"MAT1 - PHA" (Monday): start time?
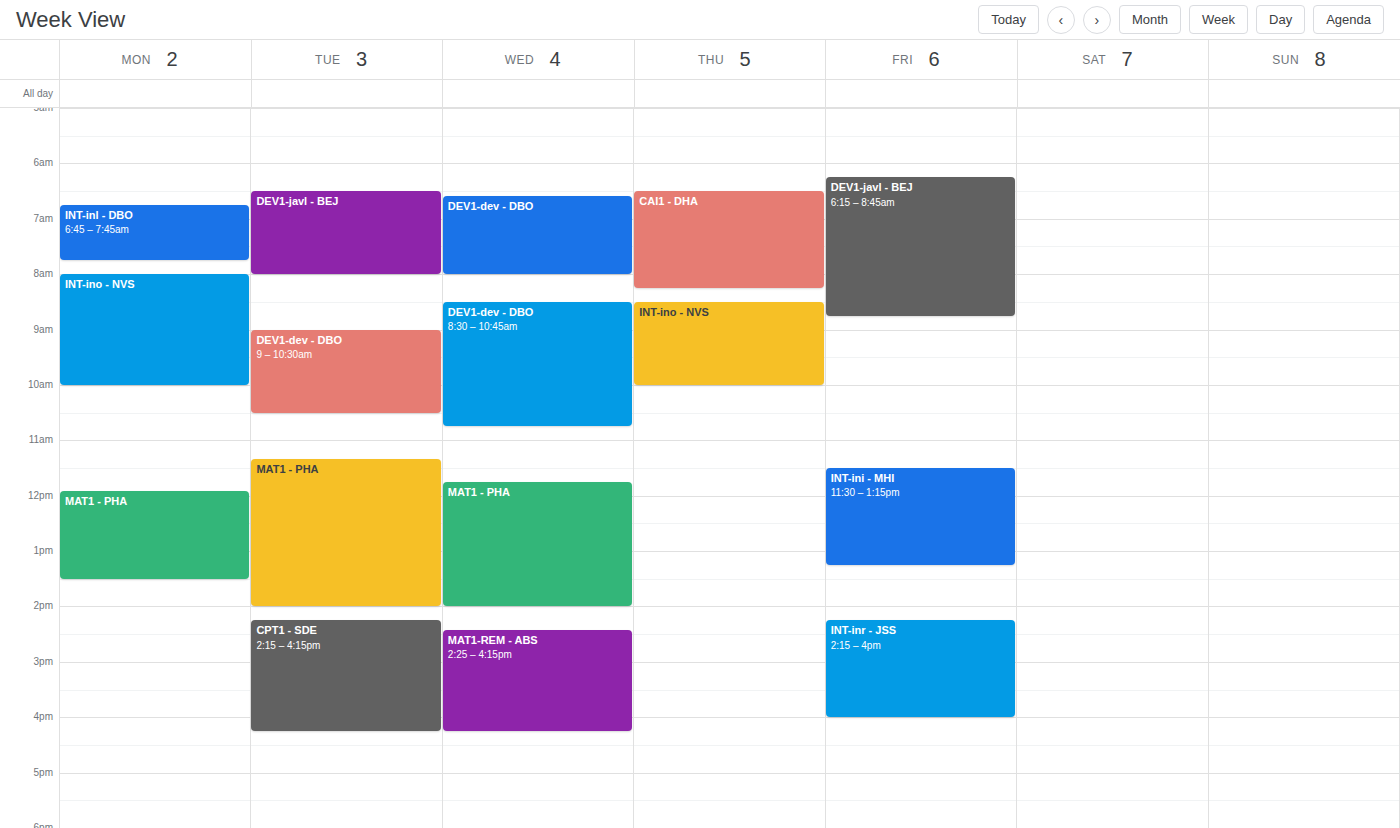
11:55 AM